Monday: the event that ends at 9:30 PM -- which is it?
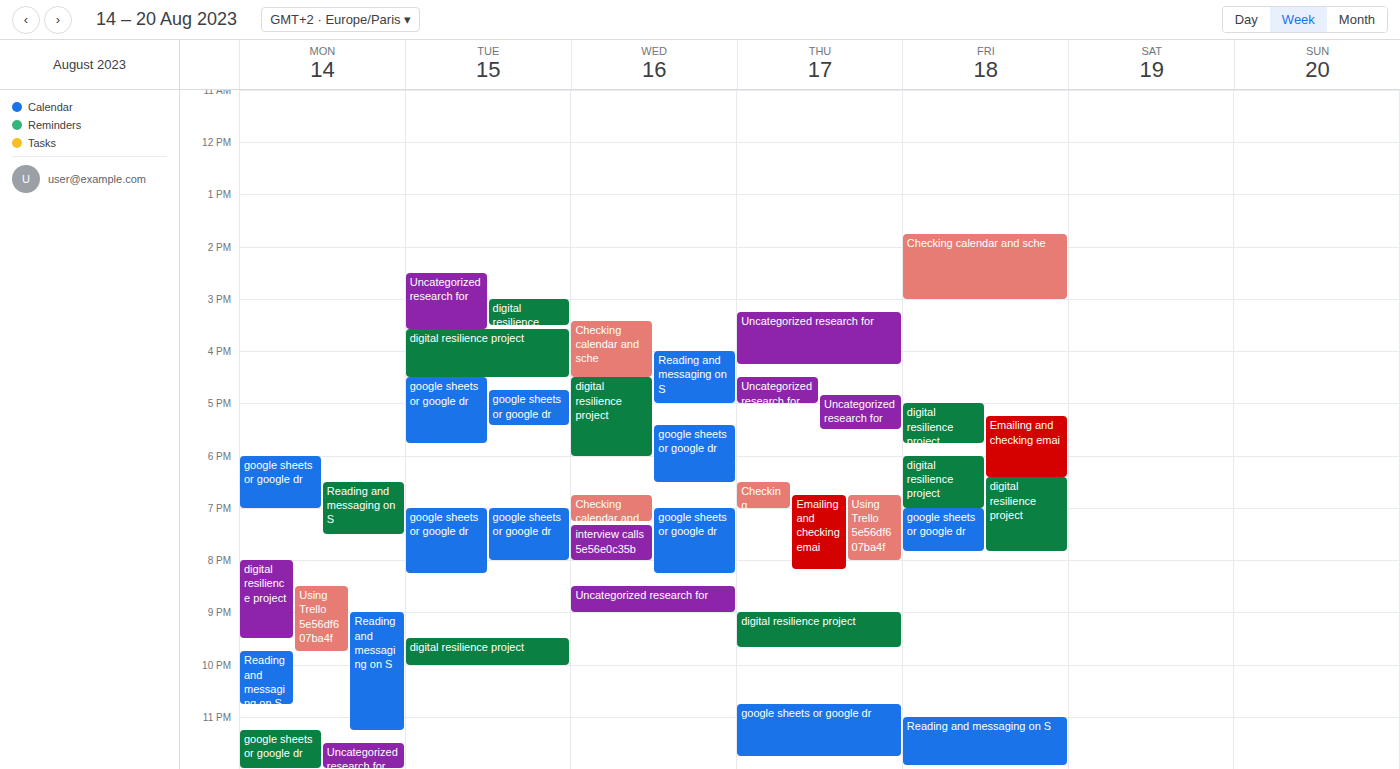
"digital resilience project"